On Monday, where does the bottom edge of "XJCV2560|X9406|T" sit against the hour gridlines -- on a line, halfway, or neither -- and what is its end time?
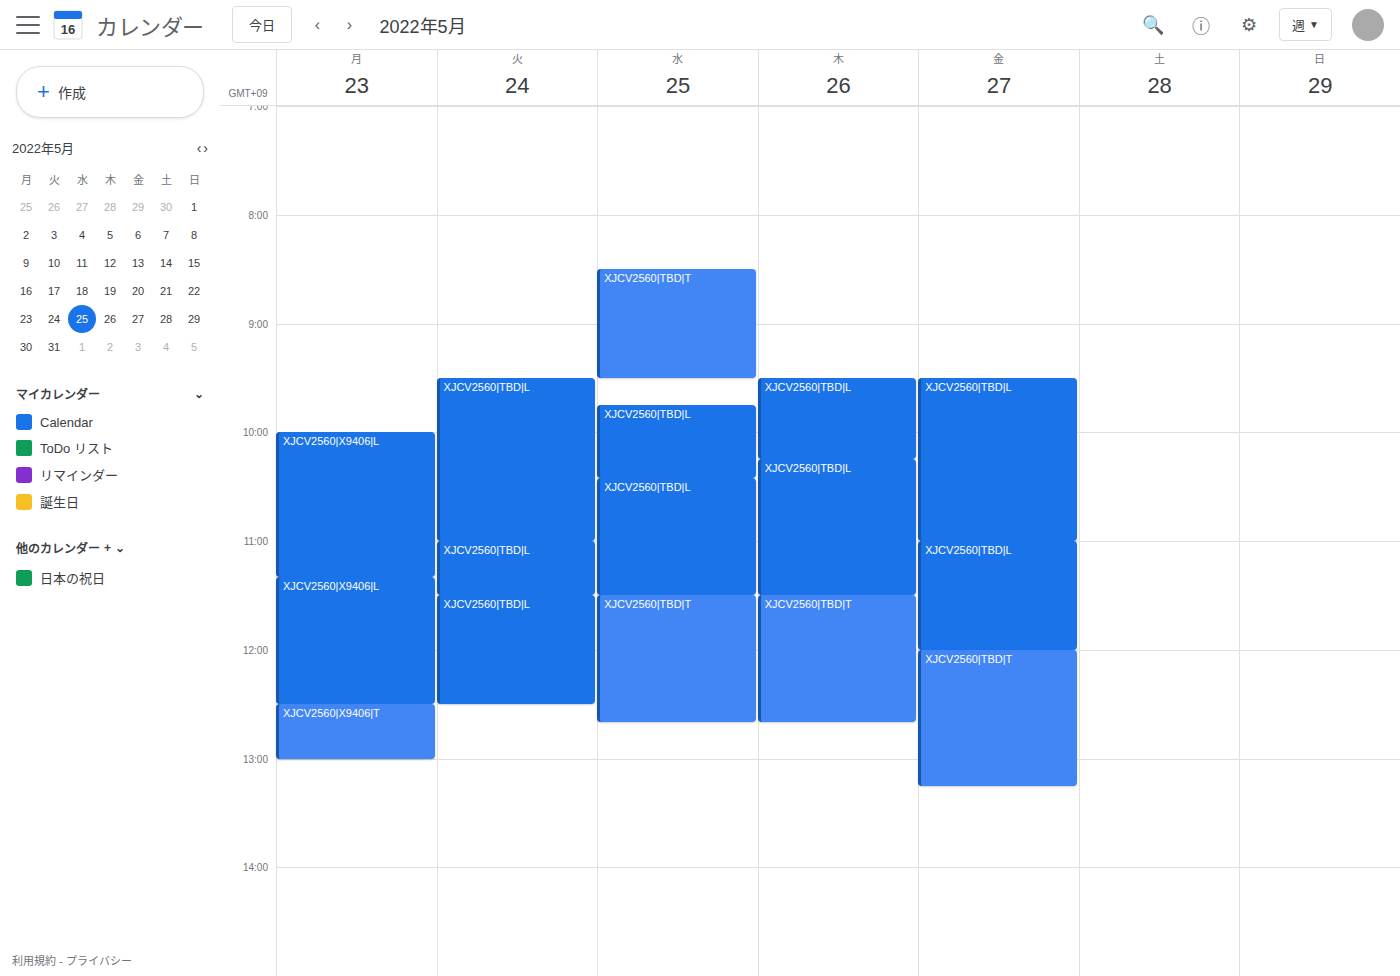
1:00 PM -- exactly on the 1 PM line.